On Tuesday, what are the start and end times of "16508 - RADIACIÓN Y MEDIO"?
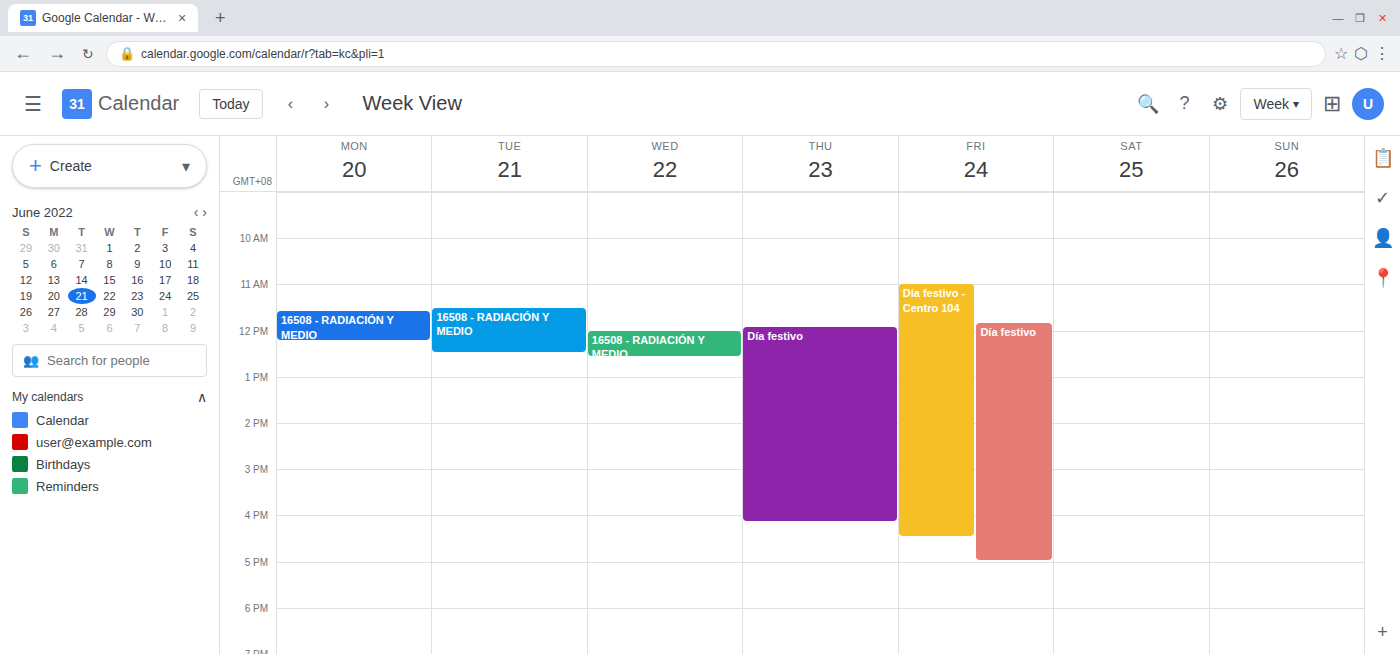
11:30 AM to 12:30 PM